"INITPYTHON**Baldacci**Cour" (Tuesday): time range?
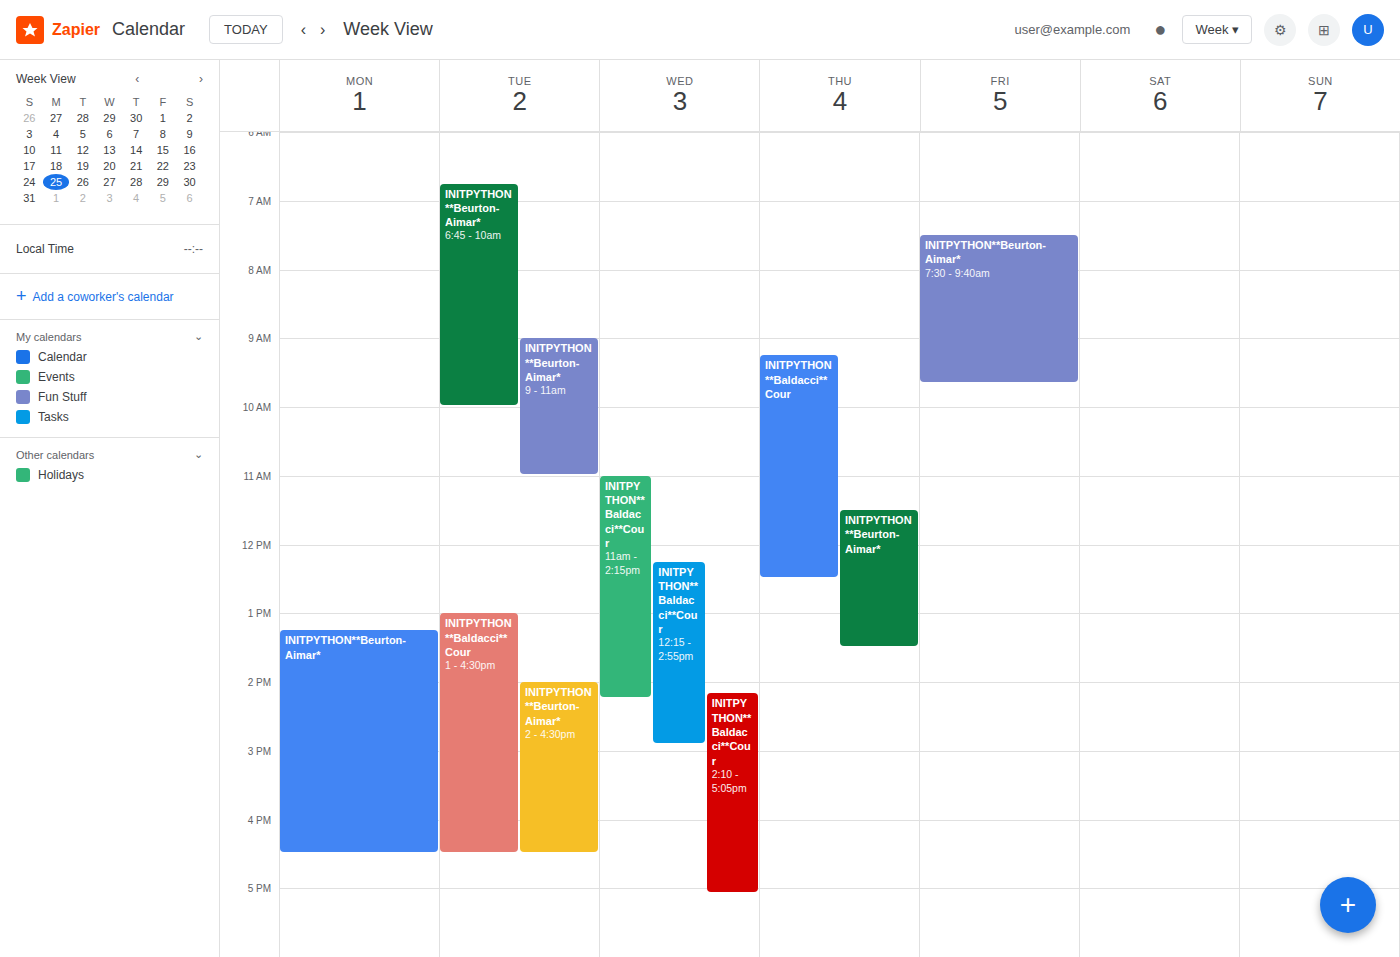
1:00 PM to 4:30 PM